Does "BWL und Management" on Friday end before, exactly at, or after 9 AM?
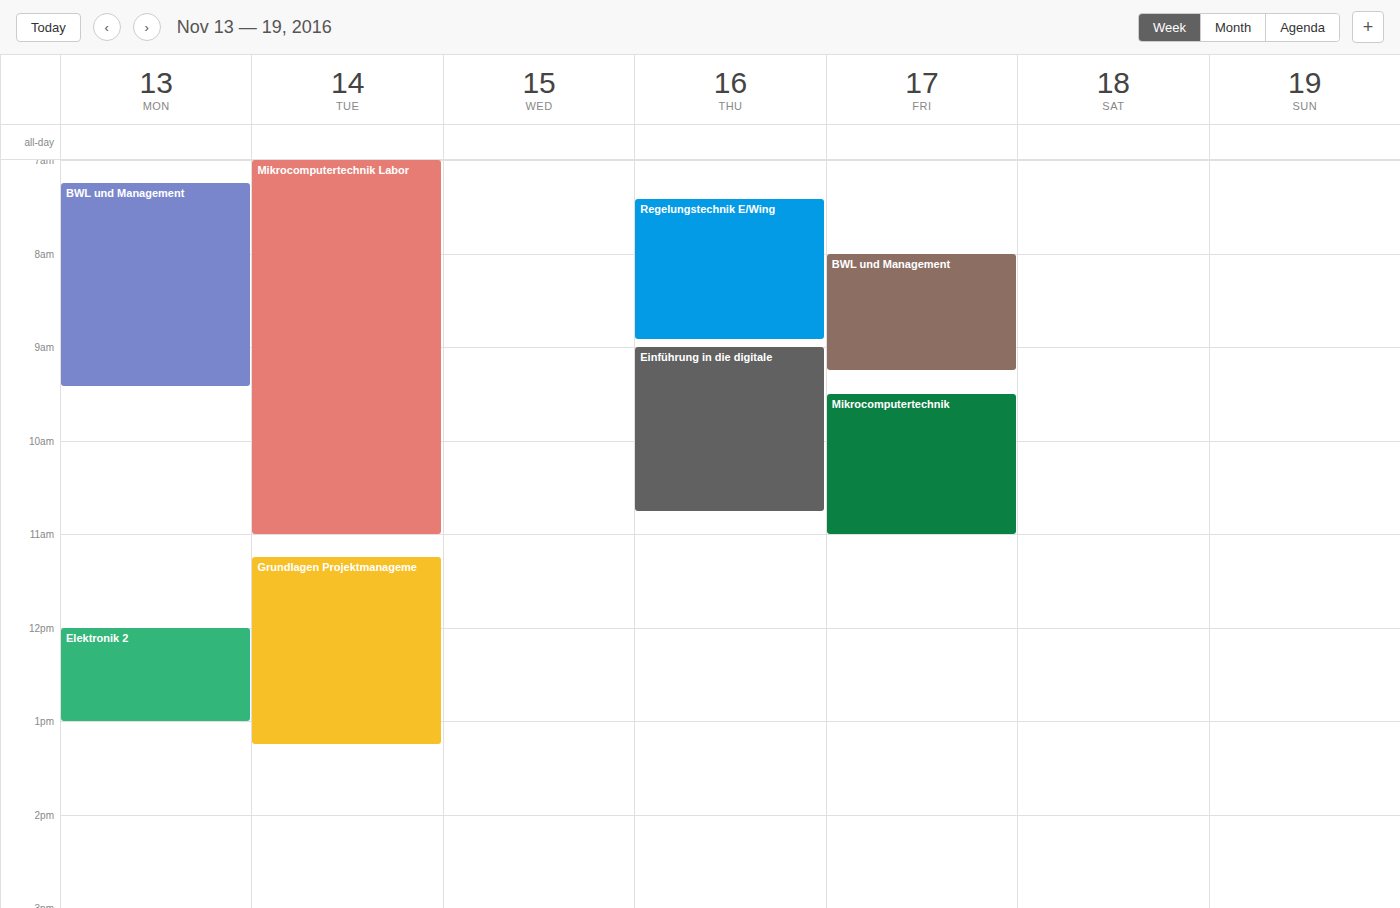
9:15 AM -- after 9 AM, 15 minutes below the 9 AM line.